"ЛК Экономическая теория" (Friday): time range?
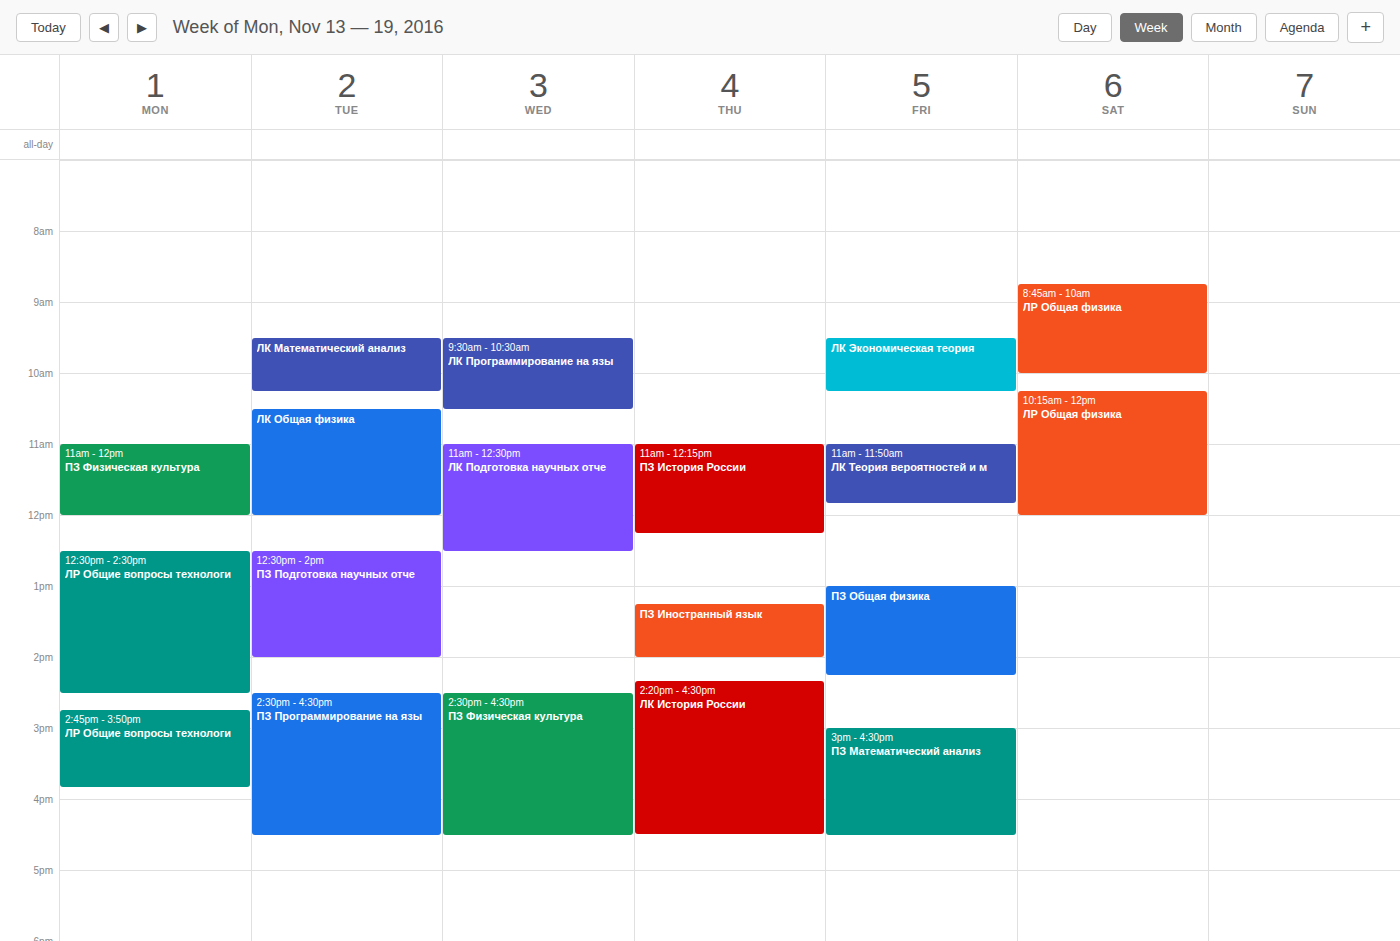
9:30 AM to 10:15 AM